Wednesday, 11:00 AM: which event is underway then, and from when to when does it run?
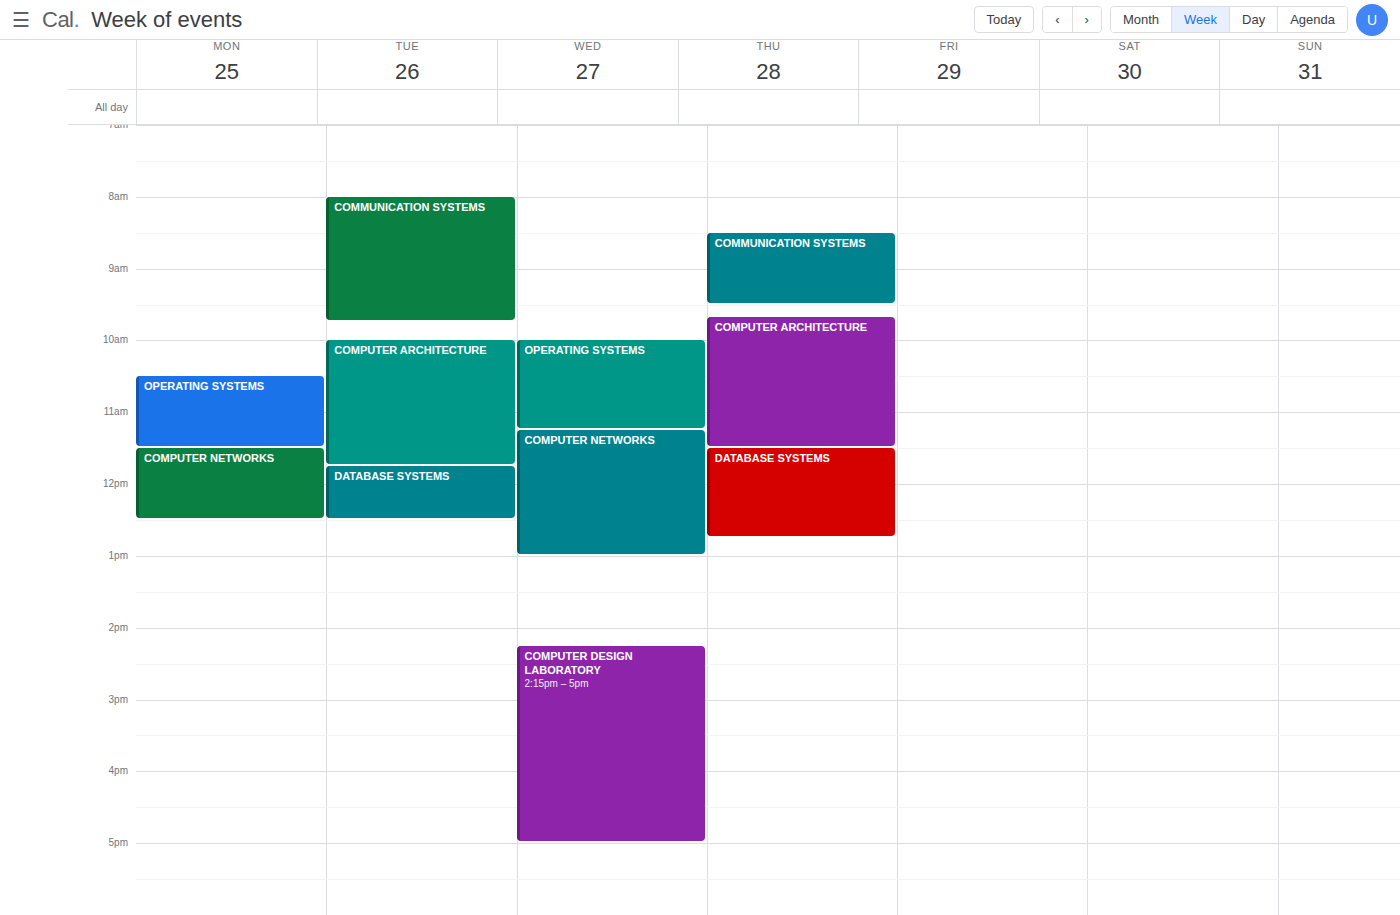
"OPERATING SYSTEMS", 10:00 AM to 11:15 AM